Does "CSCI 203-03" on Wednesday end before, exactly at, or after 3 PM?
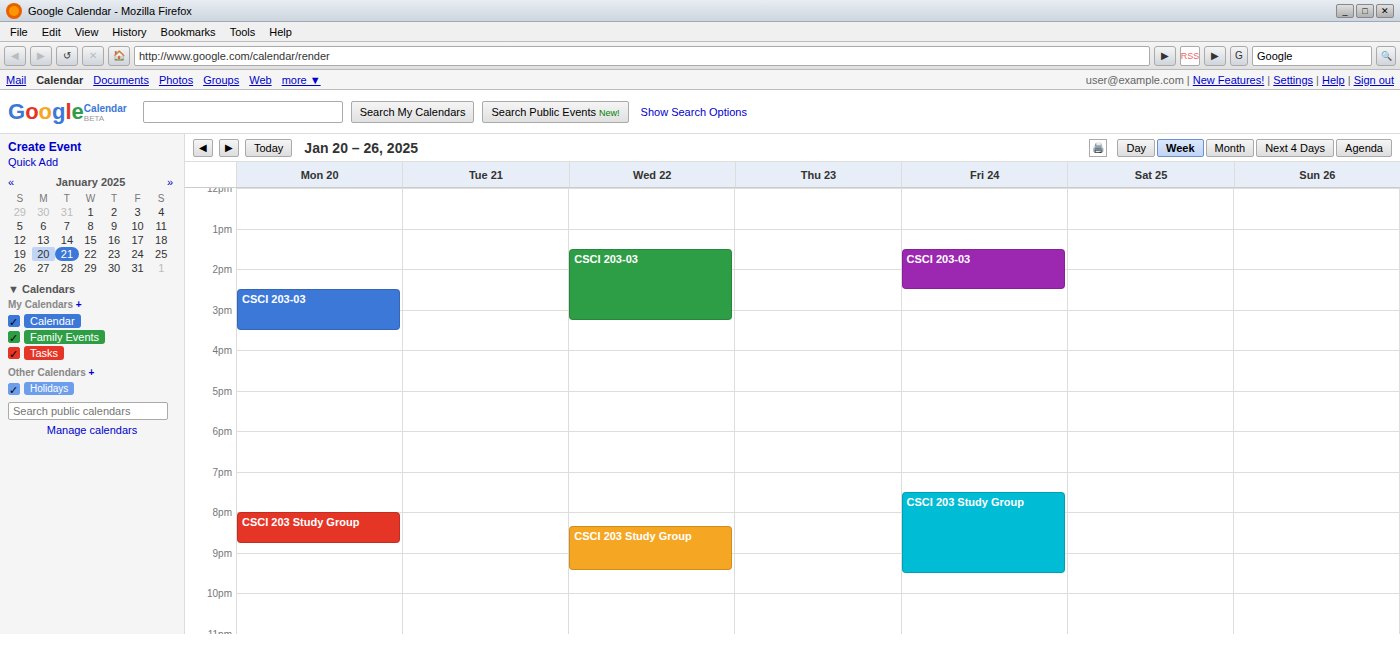
3:15 PM -- after 3 PM, 15 minutes below the 3 PM line.